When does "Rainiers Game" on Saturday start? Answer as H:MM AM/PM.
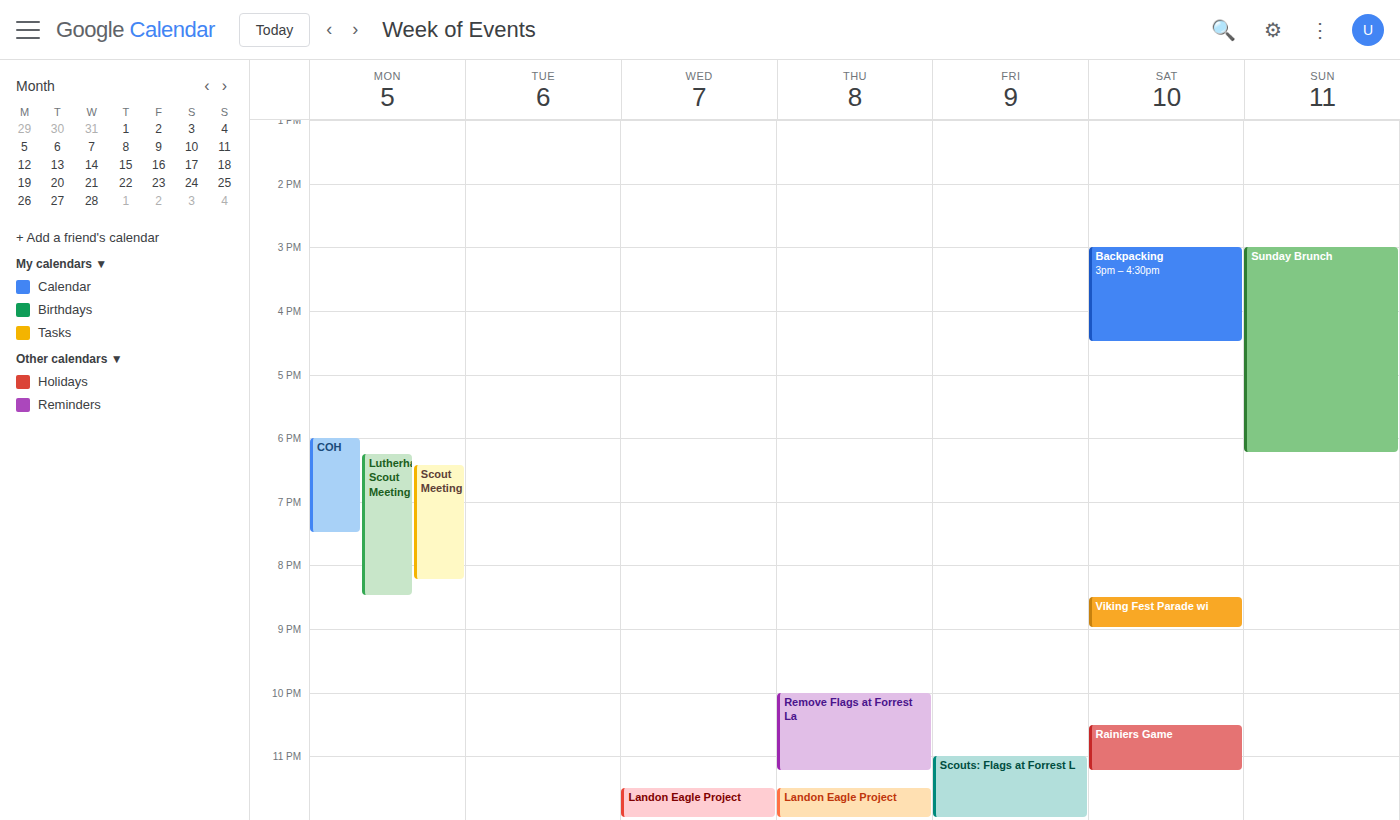
10:30 PM